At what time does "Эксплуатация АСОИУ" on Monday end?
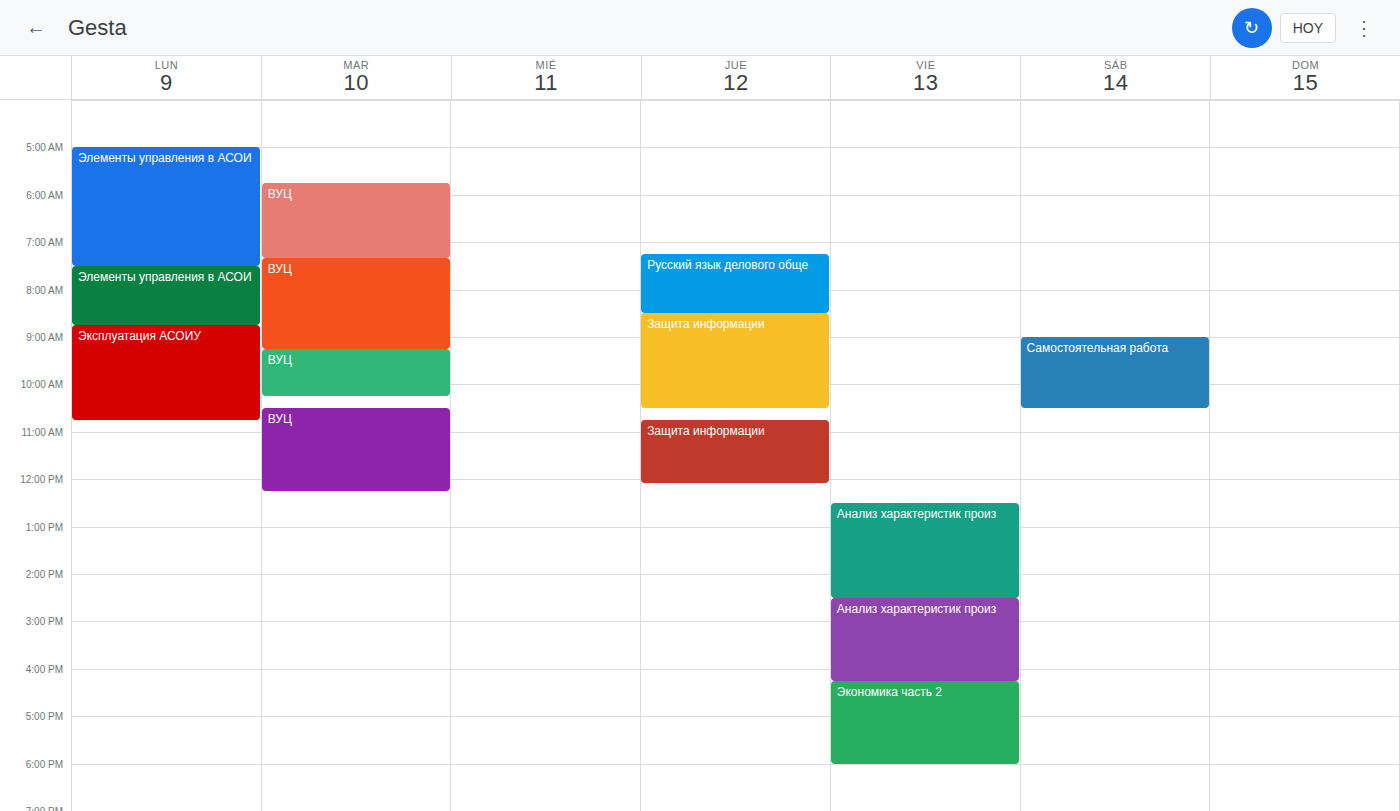
10:45